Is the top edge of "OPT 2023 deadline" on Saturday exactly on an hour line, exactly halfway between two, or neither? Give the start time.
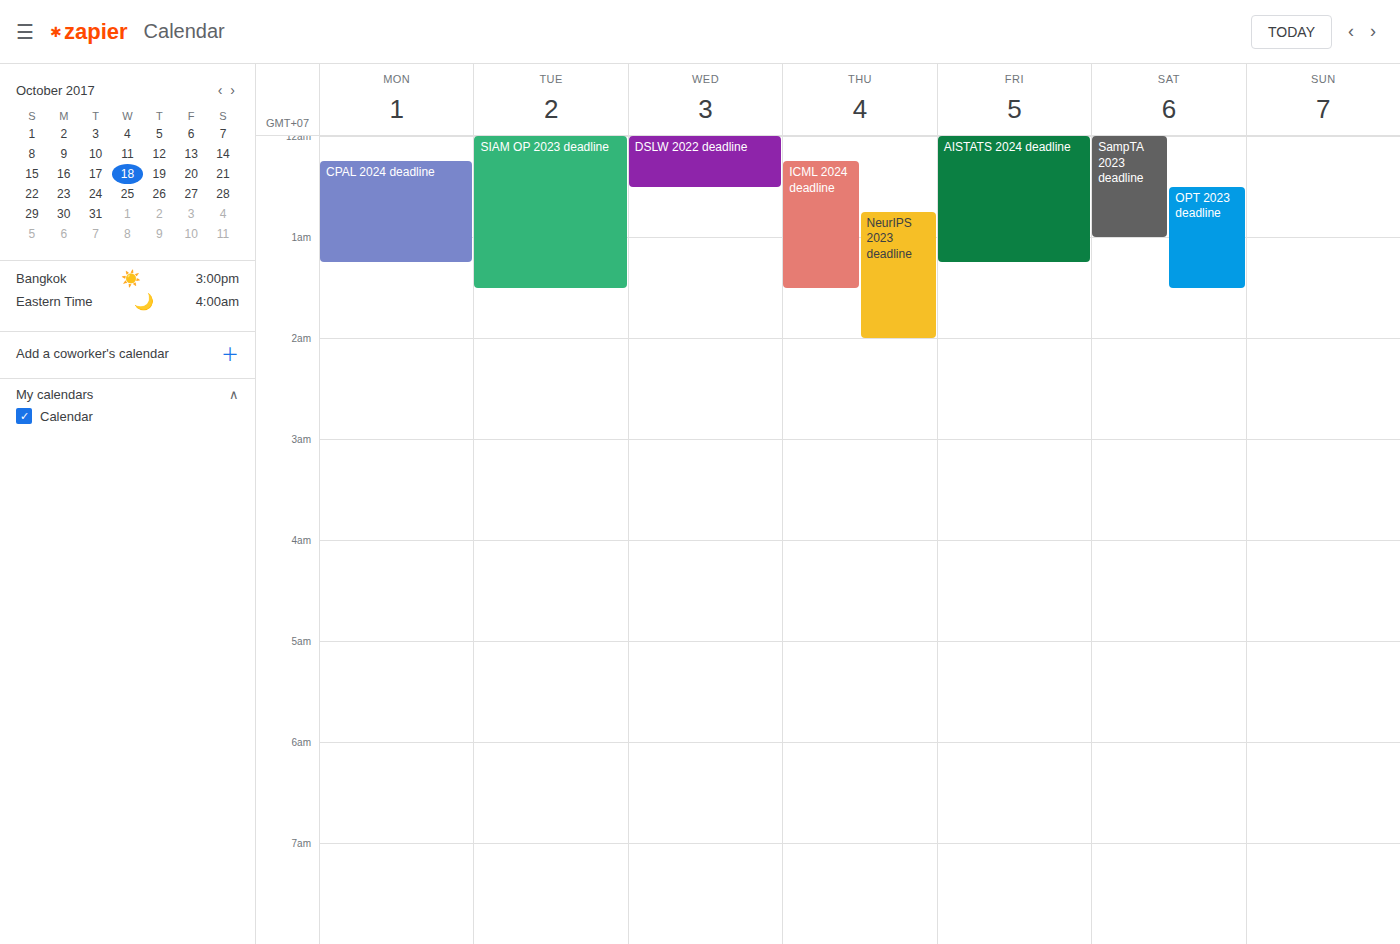
12:30 AM -- halfway between the 12 AM and 1 AM lines.